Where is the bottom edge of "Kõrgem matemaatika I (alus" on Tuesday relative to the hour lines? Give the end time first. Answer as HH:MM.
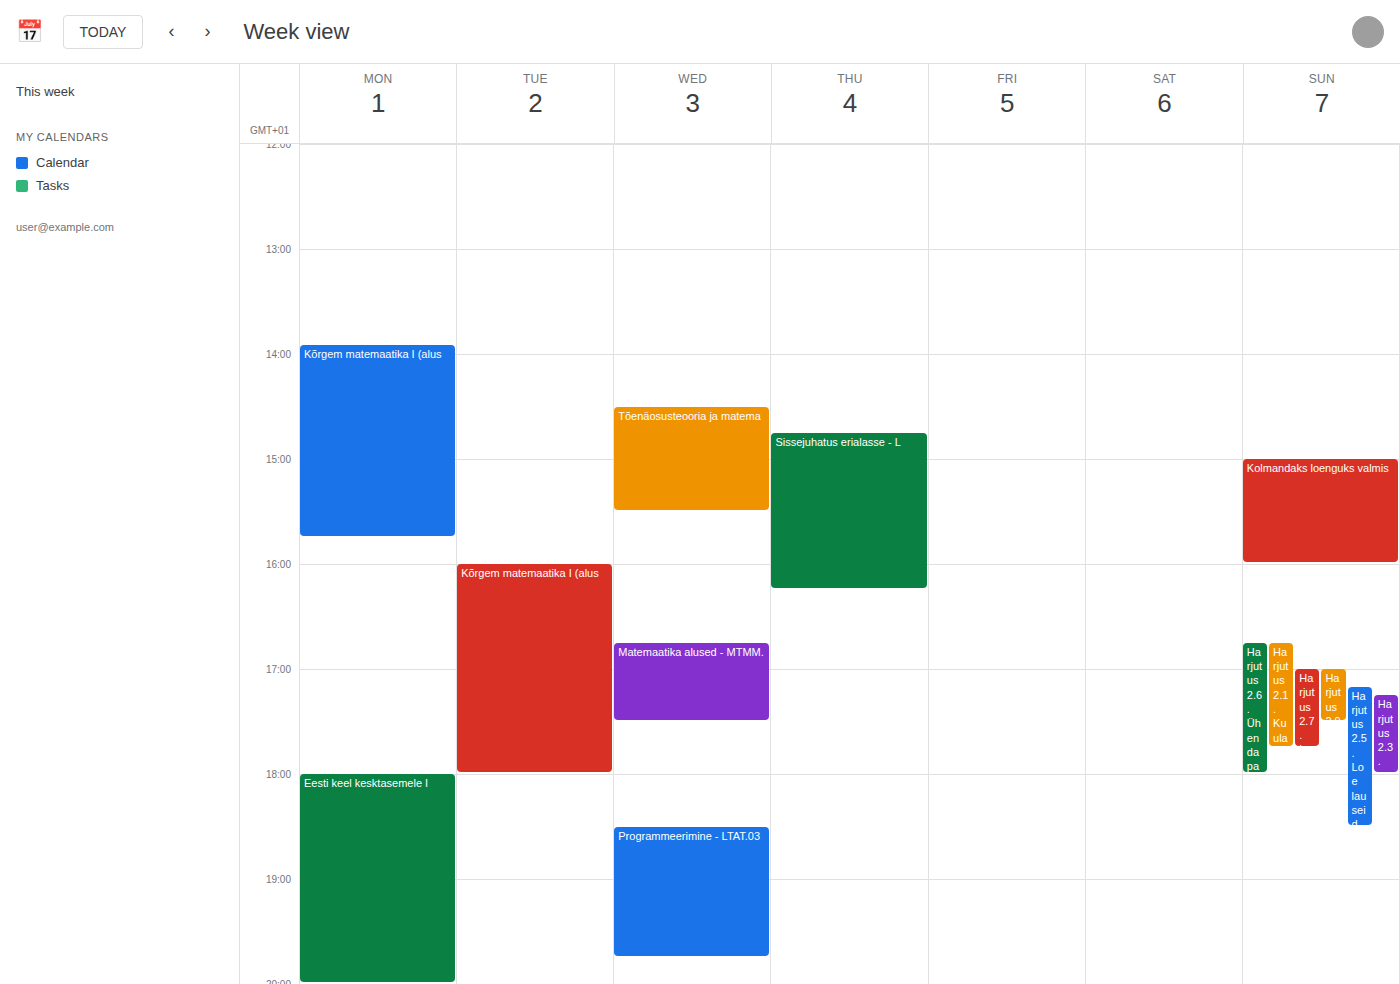
18:00 -- exactly on the 18:00 line.